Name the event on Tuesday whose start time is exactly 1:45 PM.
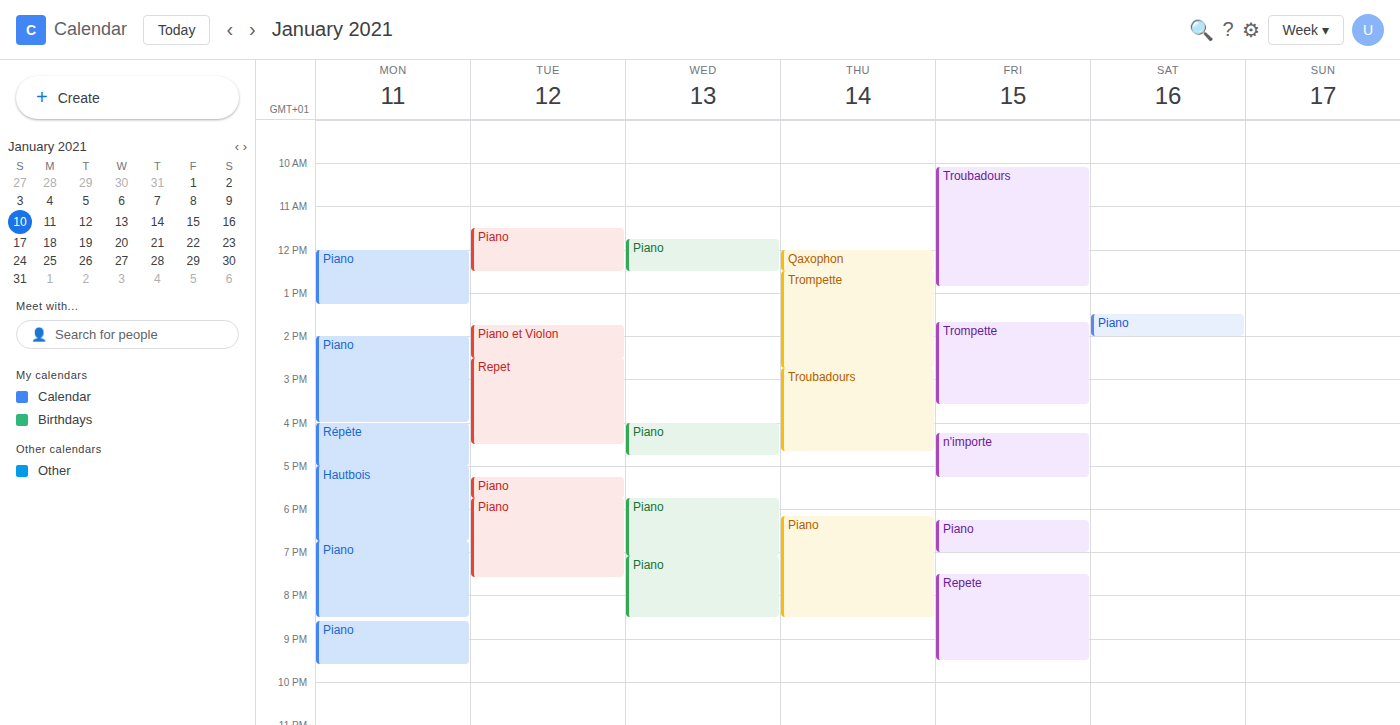
"Piano et Violon"